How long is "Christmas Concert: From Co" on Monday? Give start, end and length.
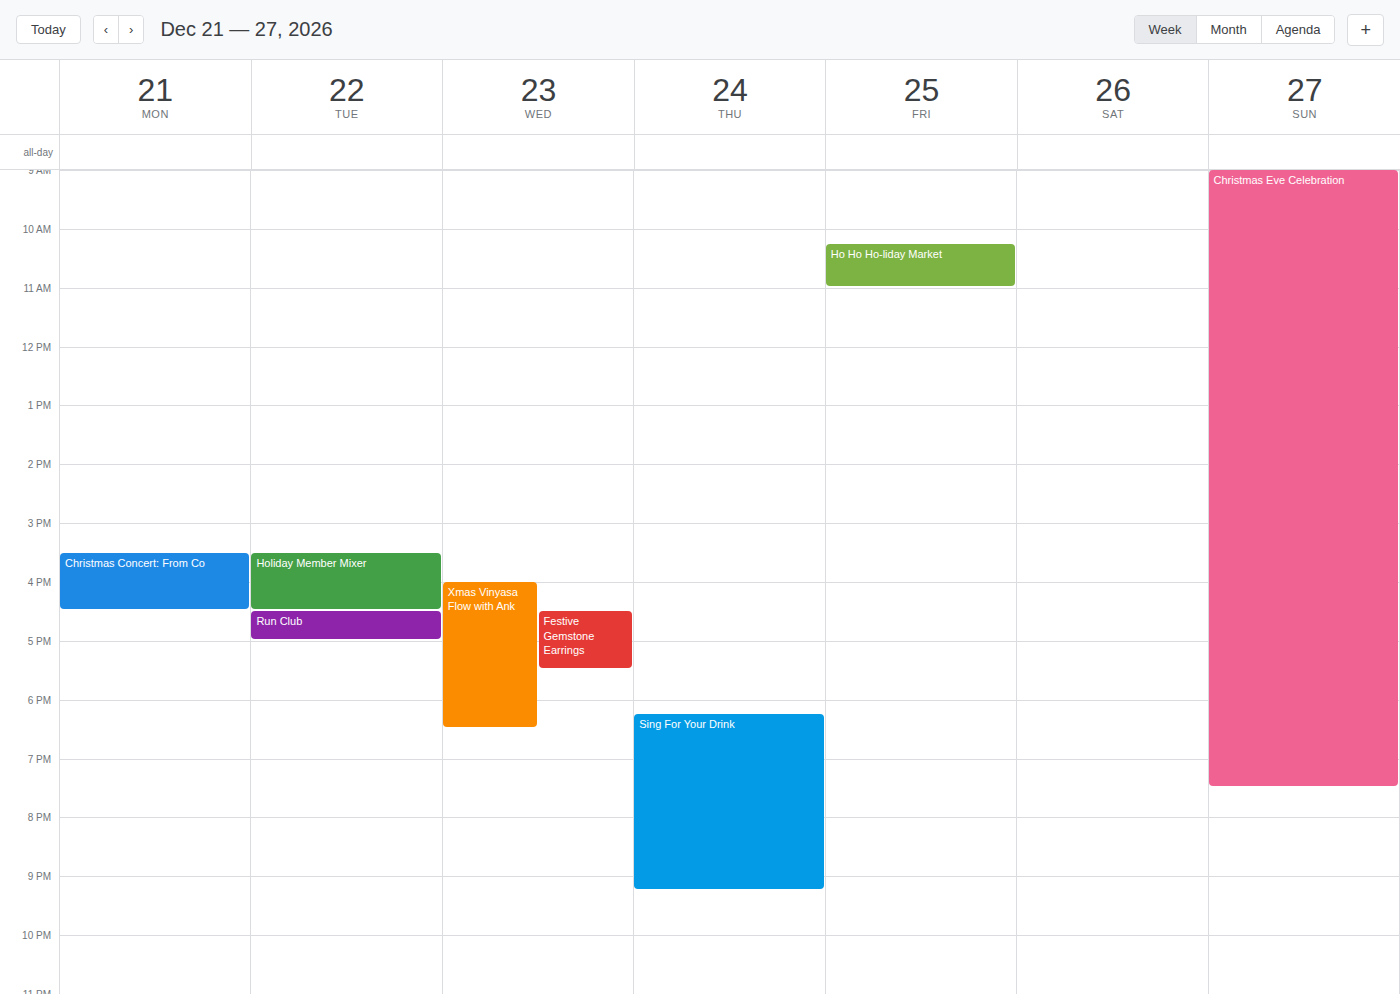
3:30 PM to 4:30 PM, 1 hour